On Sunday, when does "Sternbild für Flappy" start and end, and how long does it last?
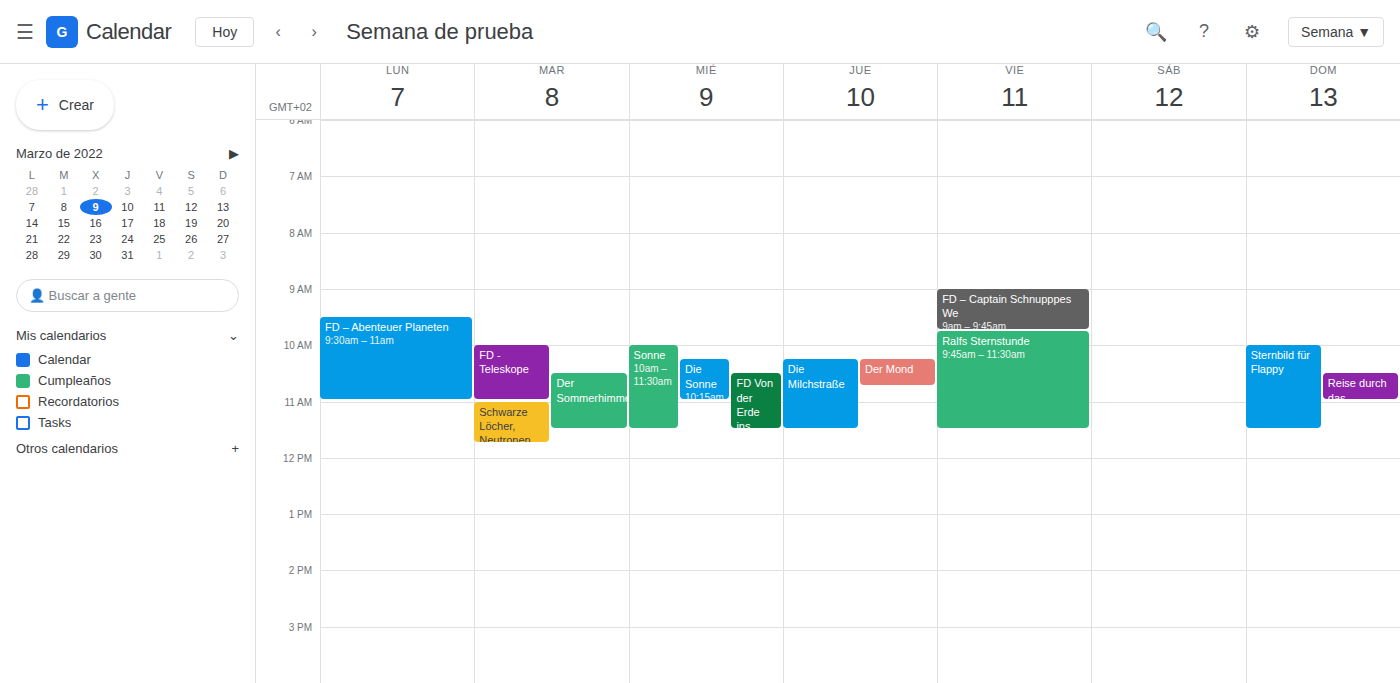
10:00 AM to 11:30 AM, 1 hour 30 minutes